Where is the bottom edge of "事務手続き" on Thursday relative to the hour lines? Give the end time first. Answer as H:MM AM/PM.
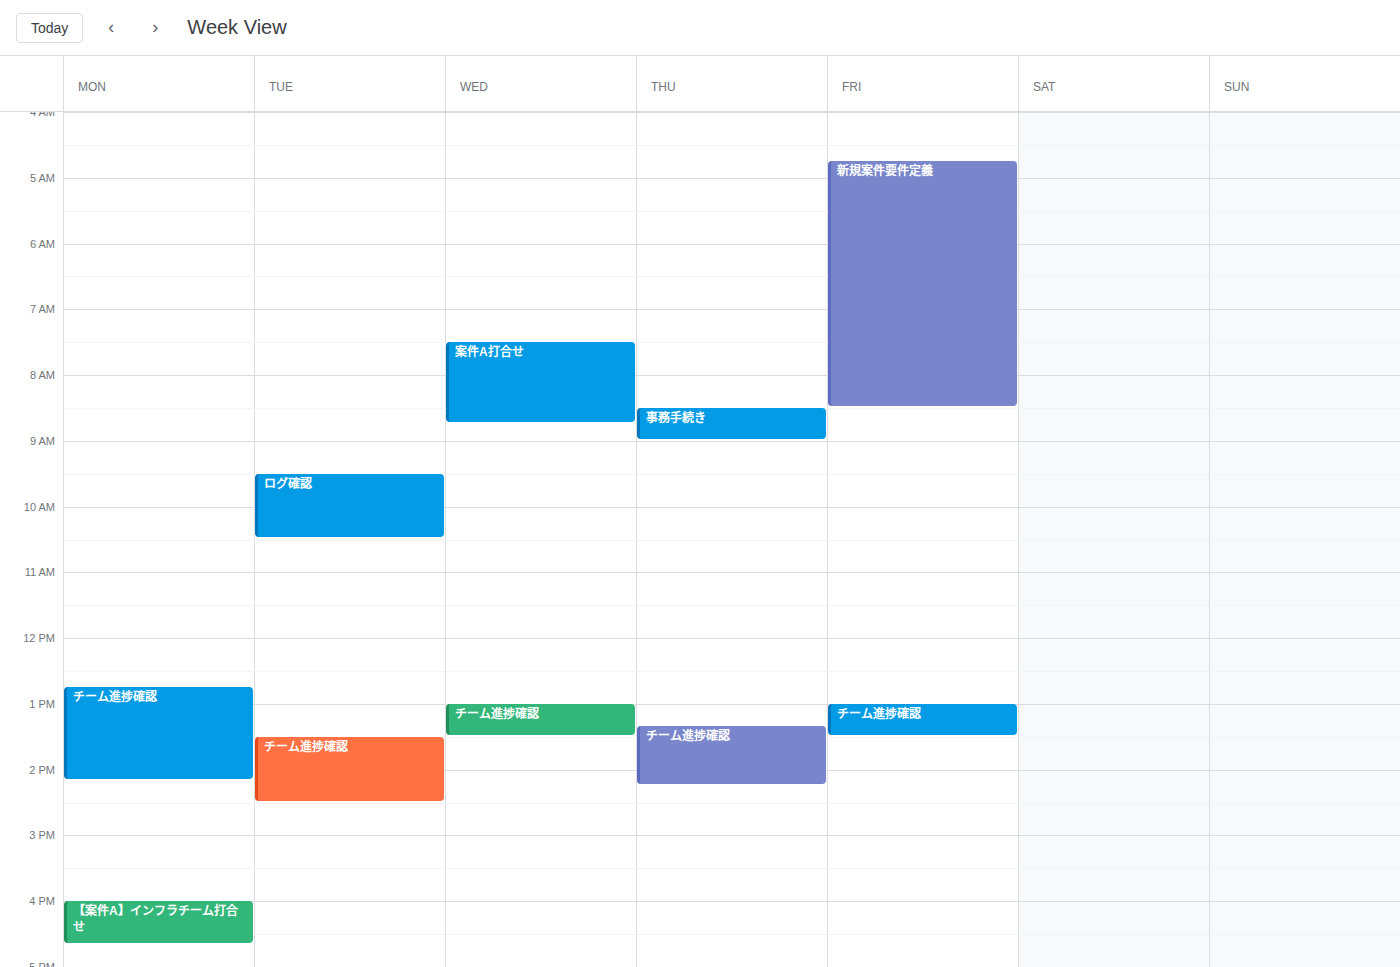
9:00 AM -- exactly on the 9 AM line.